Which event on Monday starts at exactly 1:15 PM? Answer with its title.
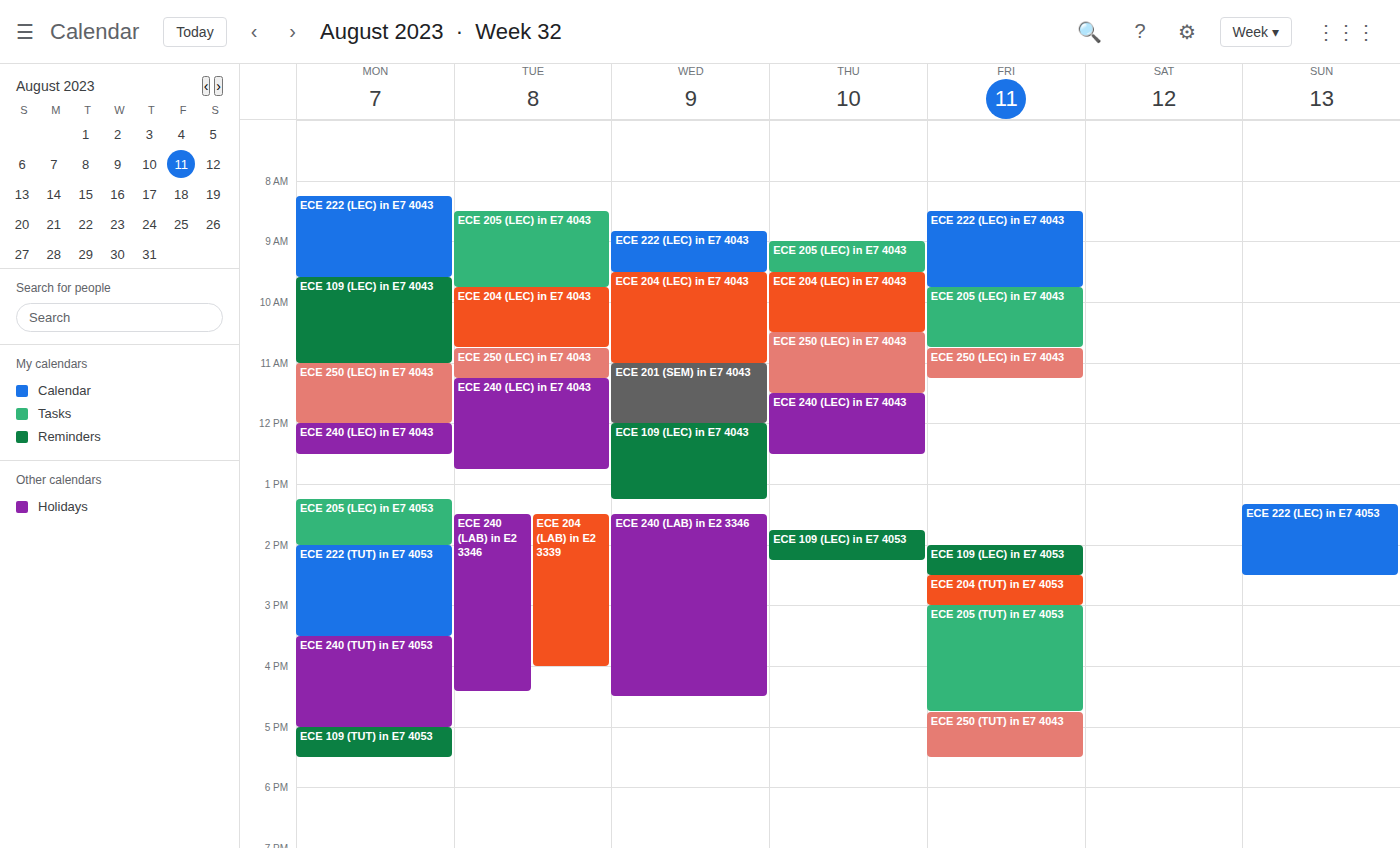
"ECE 205 (LEC) in E7 4053"